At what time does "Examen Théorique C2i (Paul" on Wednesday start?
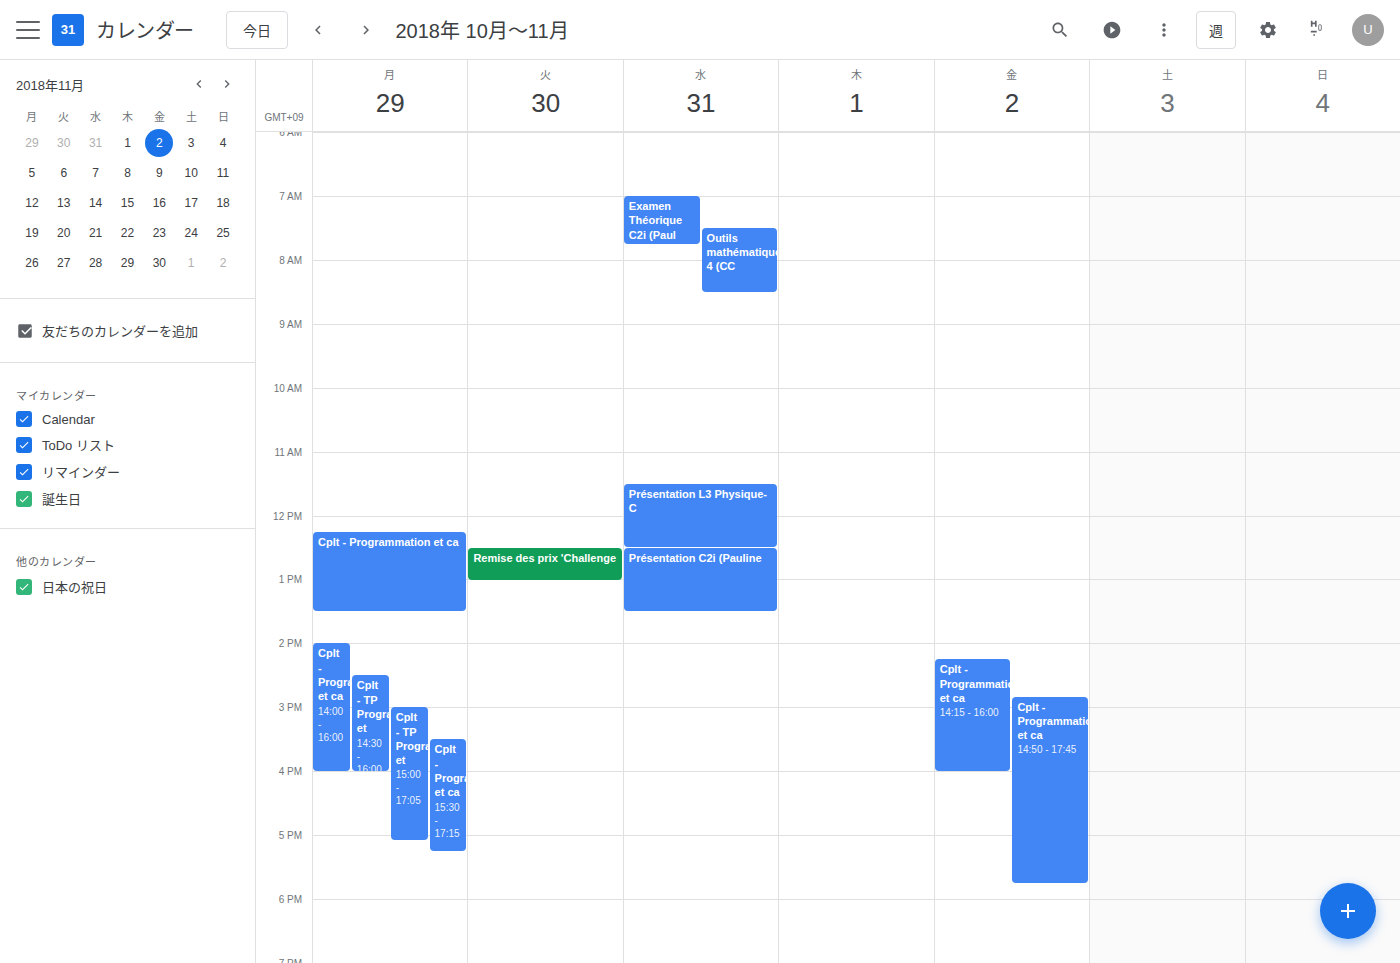
7:00 AM